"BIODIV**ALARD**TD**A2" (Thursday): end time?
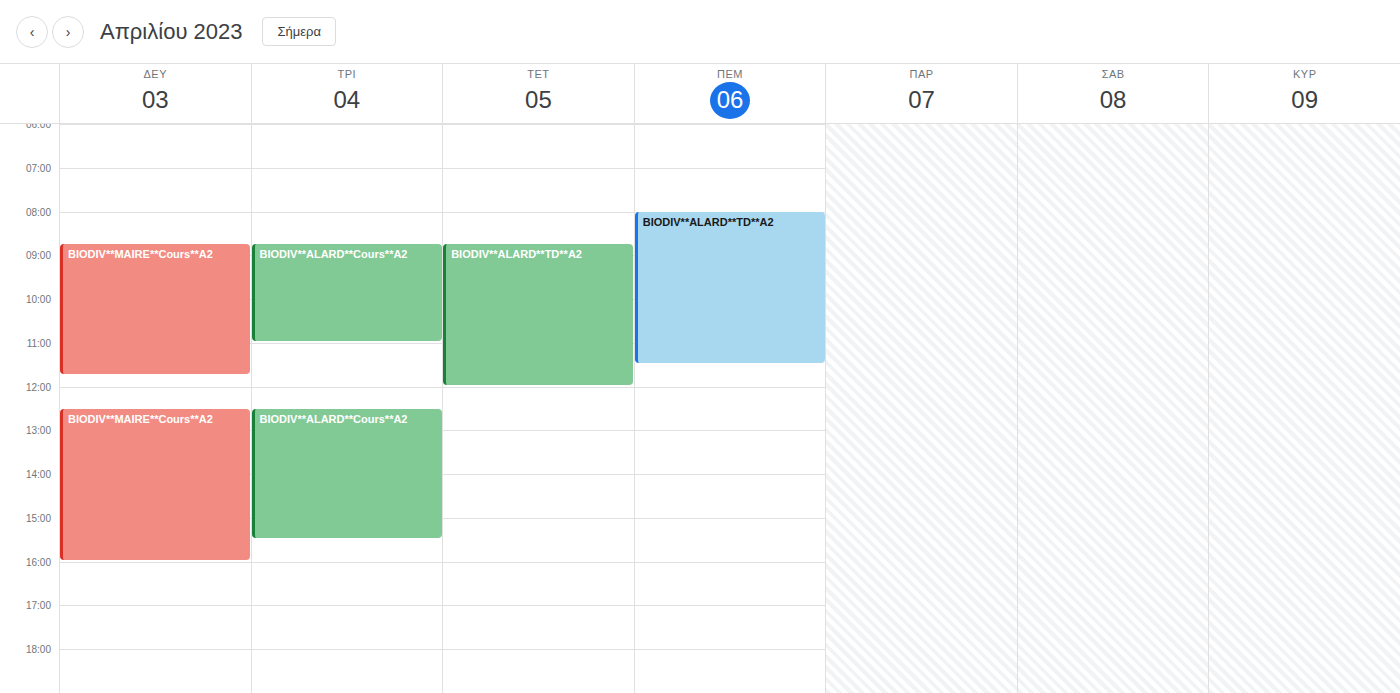
11:30 AM